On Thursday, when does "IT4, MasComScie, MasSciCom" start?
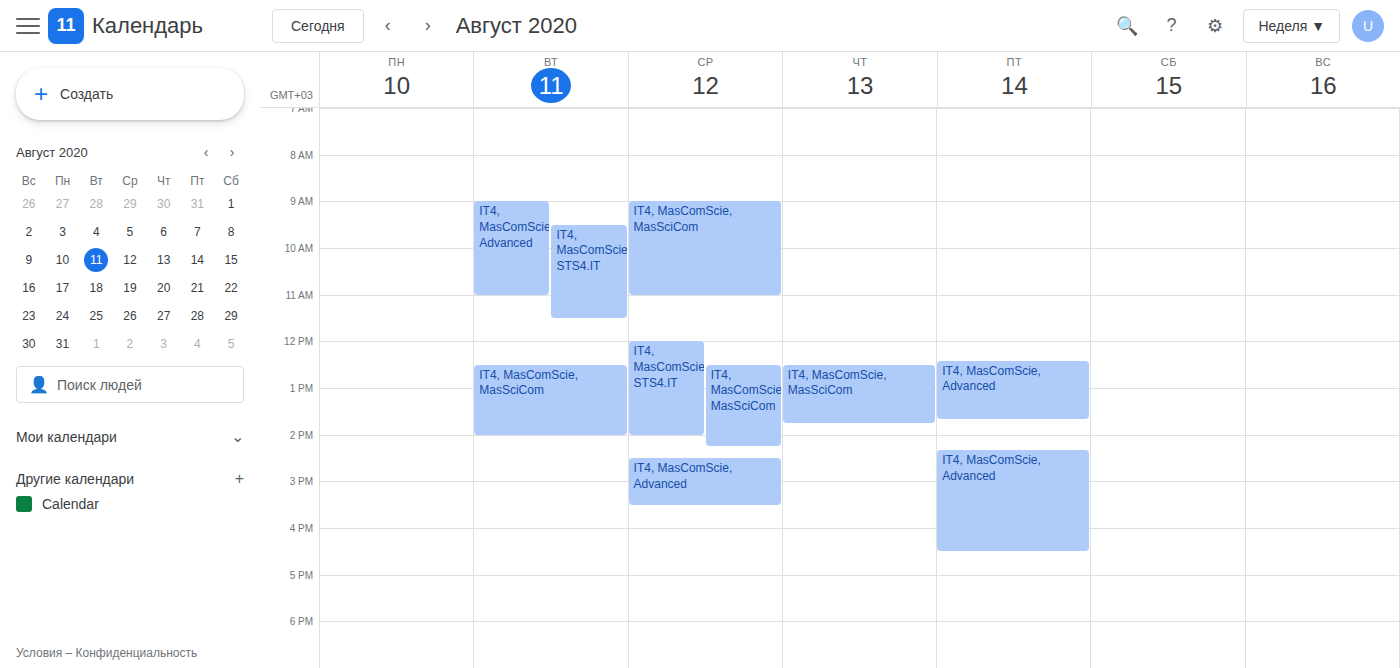
12:30 PM